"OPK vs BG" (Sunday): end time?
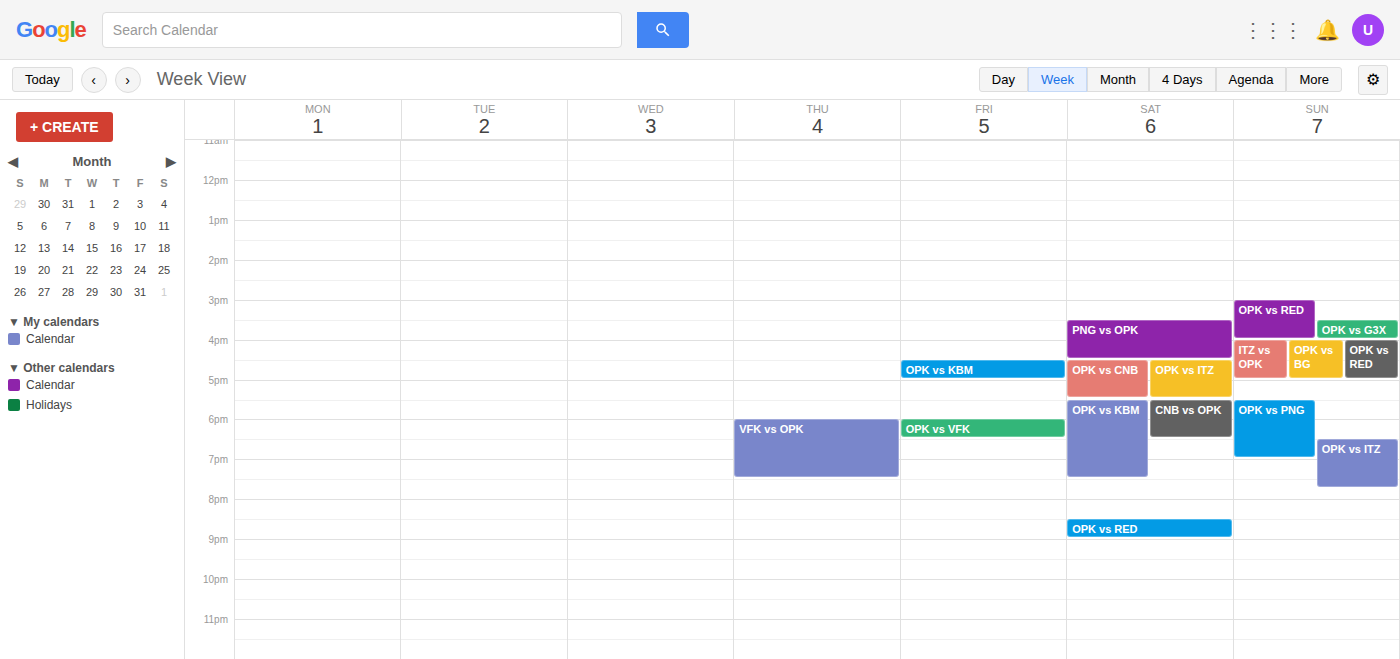
5:00 PM